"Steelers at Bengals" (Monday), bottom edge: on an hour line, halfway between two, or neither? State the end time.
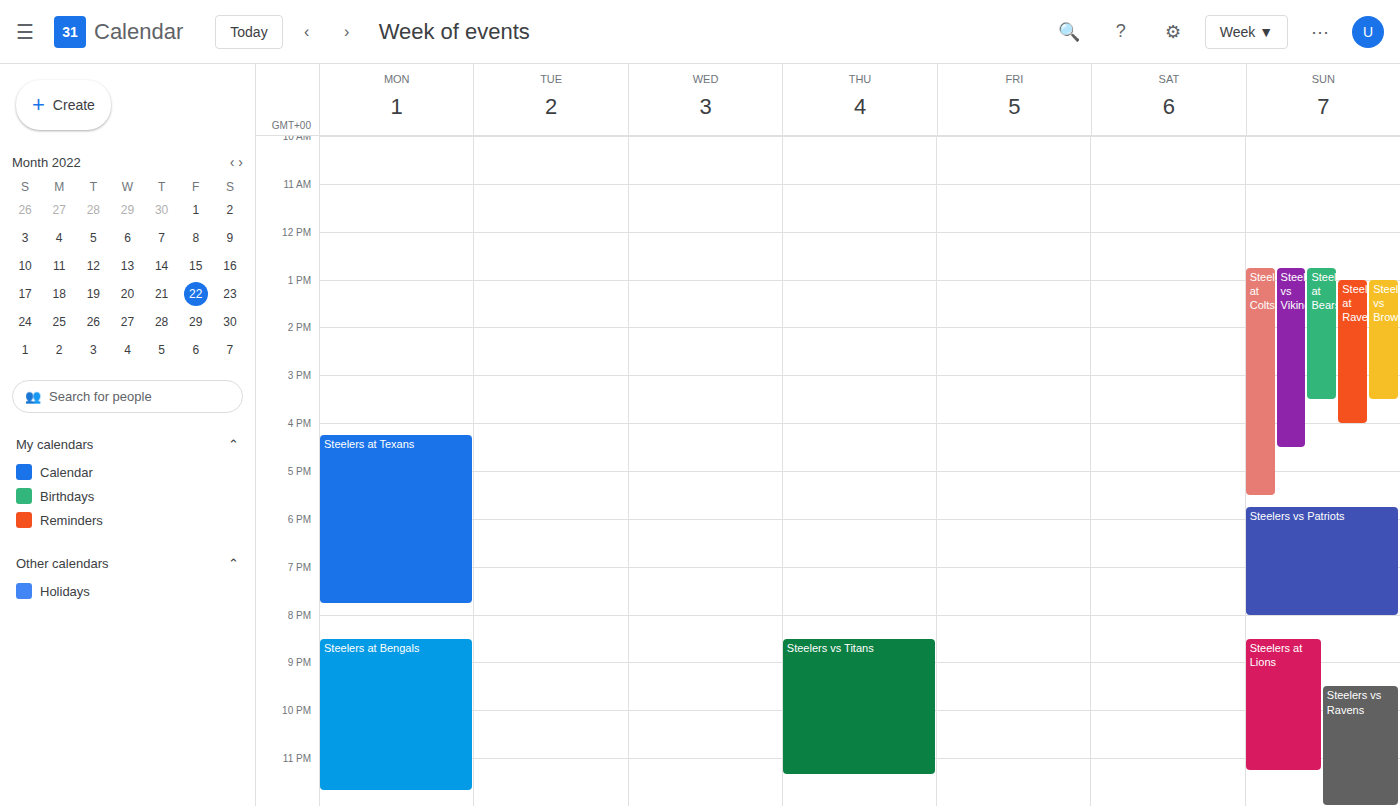
11:40 PM -- neither: 40 minutes below the 11 PM line and 20 minutes above the 12 AM line.